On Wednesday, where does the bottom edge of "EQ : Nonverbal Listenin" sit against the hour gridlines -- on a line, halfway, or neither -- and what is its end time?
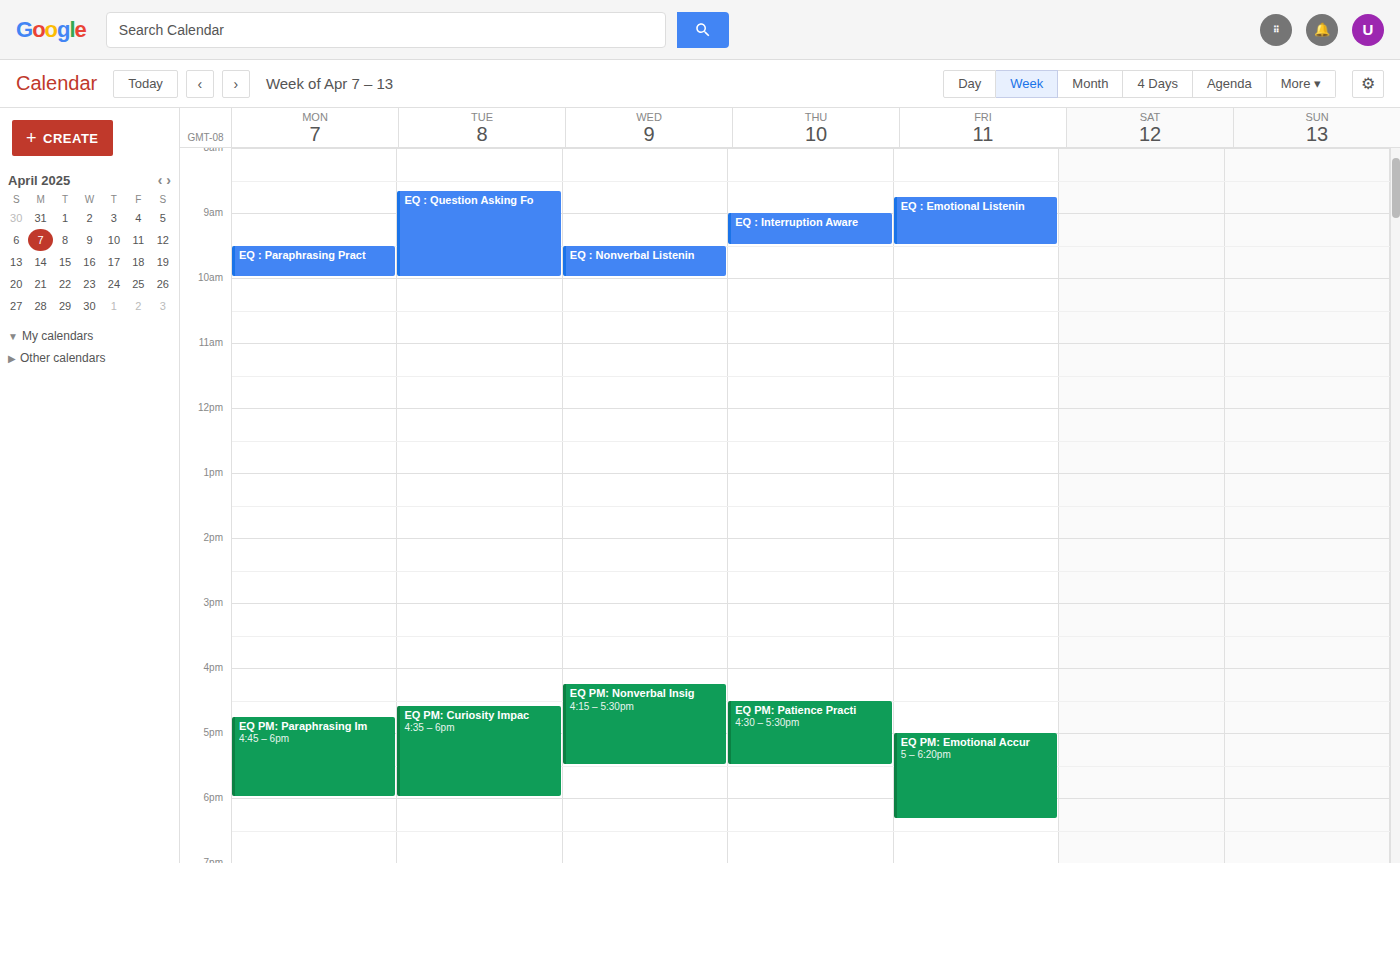
10:00 AM -- exactly on the 10 AM line.